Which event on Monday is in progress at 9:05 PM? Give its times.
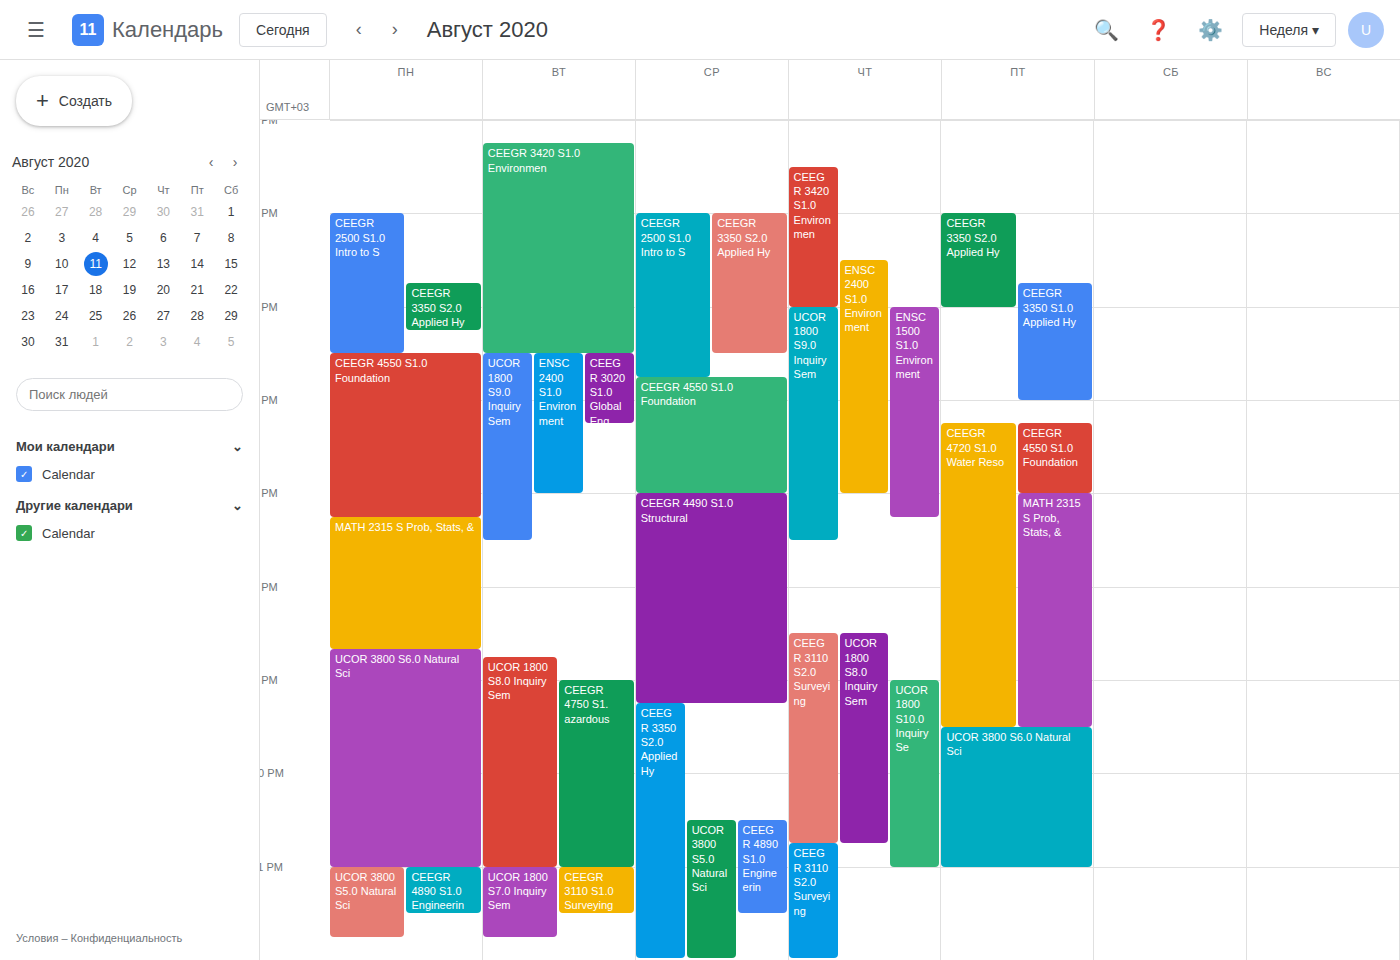
"UCOR 3800 S6.0 Natural Sci", 8:40 PM to 11:00 PM